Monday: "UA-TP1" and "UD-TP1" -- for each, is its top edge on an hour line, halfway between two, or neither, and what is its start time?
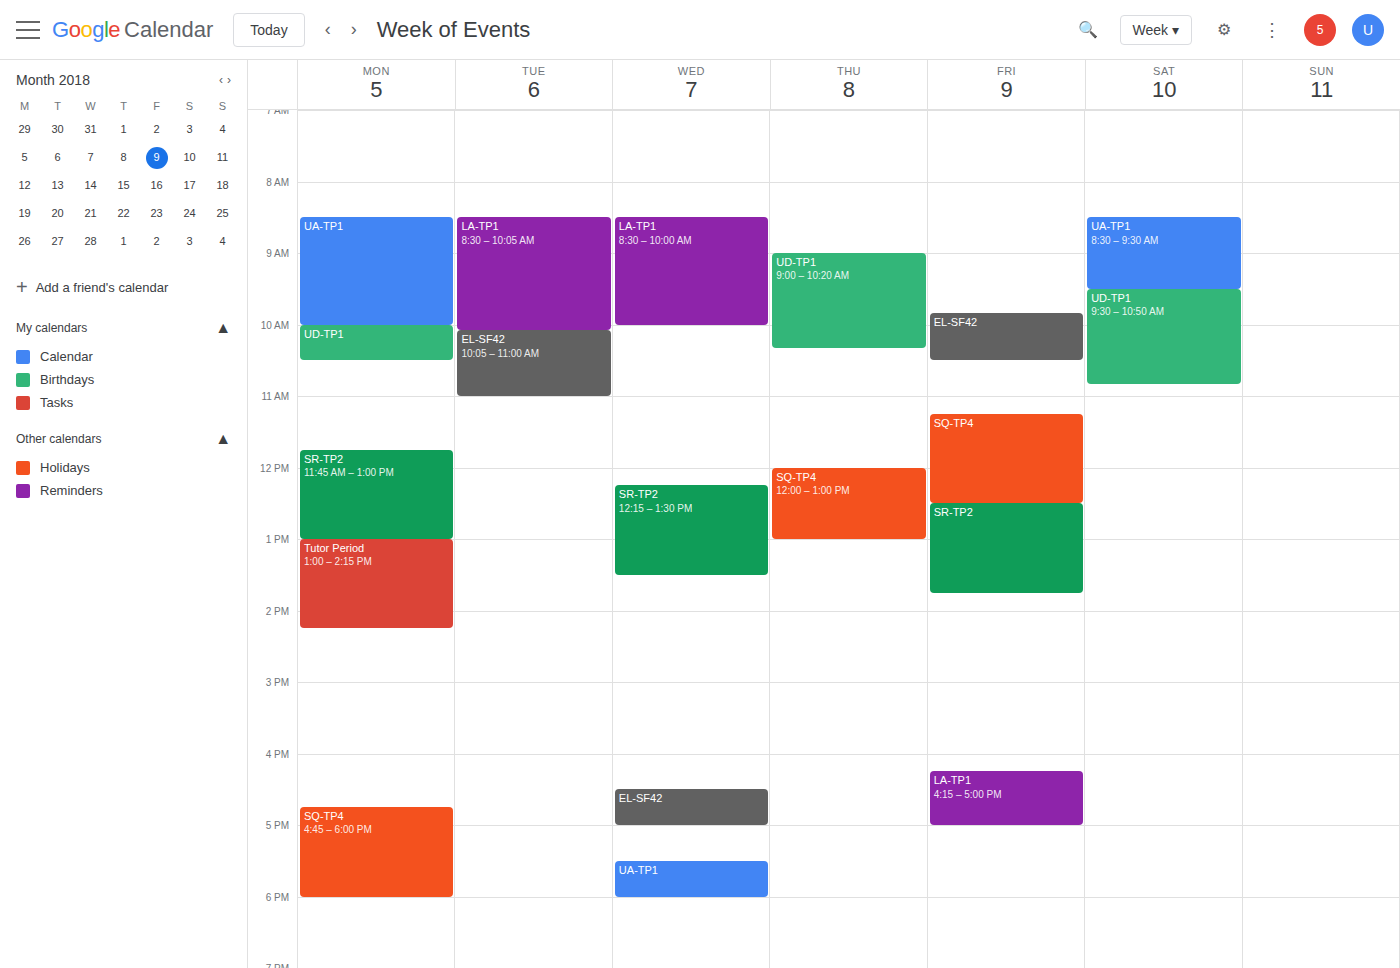
"UA-TP1": 08:30, halfway between the 08:00 and 09:00 lines. "UD-TP1": 10:00, exactly on the 10:00 line.